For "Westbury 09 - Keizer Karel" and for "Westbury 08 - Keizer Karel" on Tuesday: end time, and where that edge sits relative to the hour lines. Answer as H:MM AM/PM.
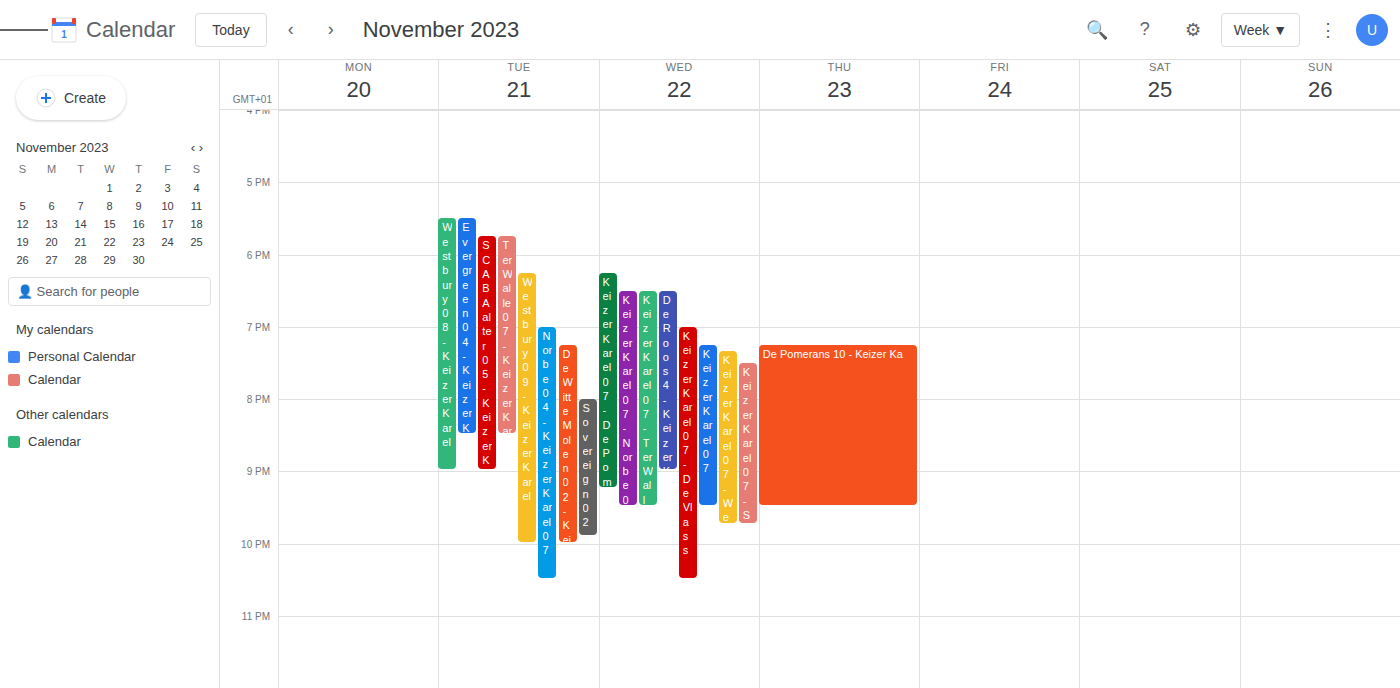
"Westbury 09 - Keizer Karel": 10:00 PM, exactly on the 10 PM line. "Westbury 08 - Keizer Karel": 9:00 PM, exactly on the 9 PM line.